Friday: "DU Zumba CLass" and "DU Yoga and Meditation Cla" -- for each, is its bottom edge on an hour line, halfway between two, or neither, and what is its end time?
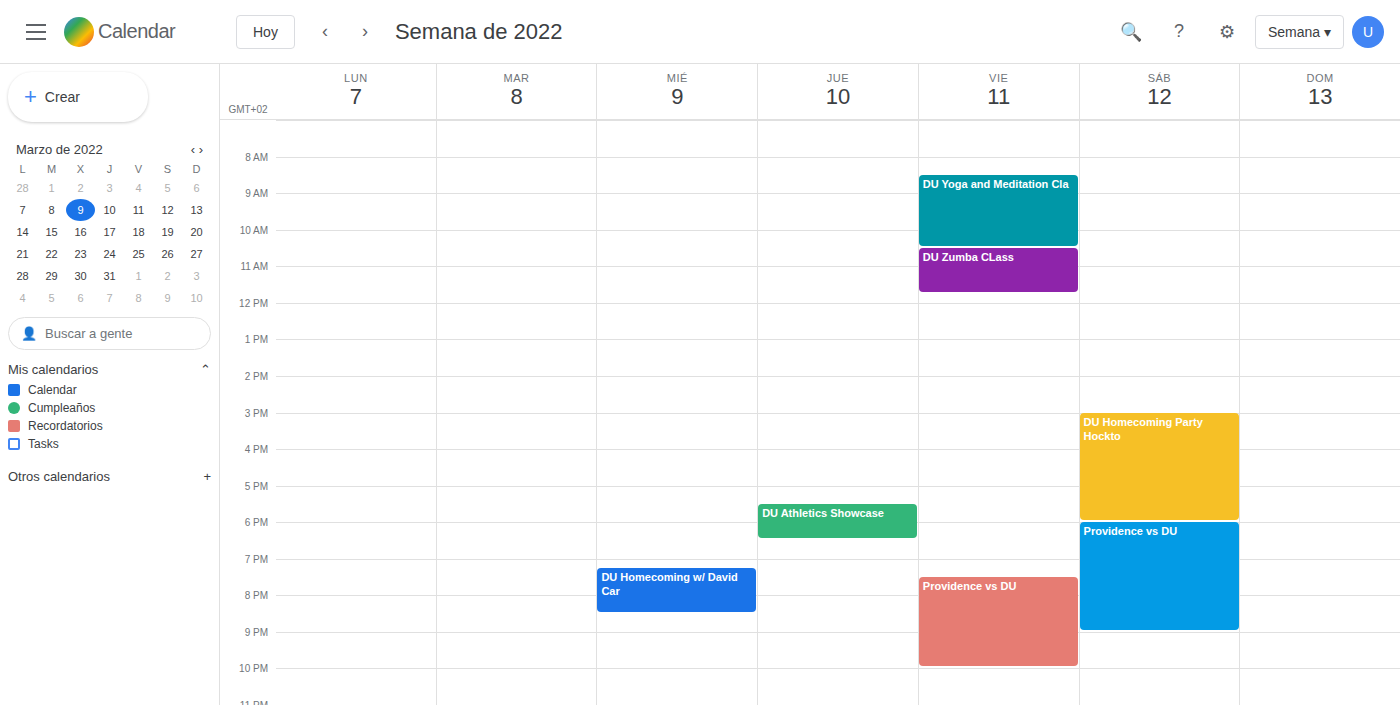
"DU Zumba CLass": 11:45 AM, neither: three quarters of the way from the 11 AM line to the 12 PM line. "DU Yoga and Meditation Cla": 10:30 AM, halfway between the 10 AM and 11 AM lines.